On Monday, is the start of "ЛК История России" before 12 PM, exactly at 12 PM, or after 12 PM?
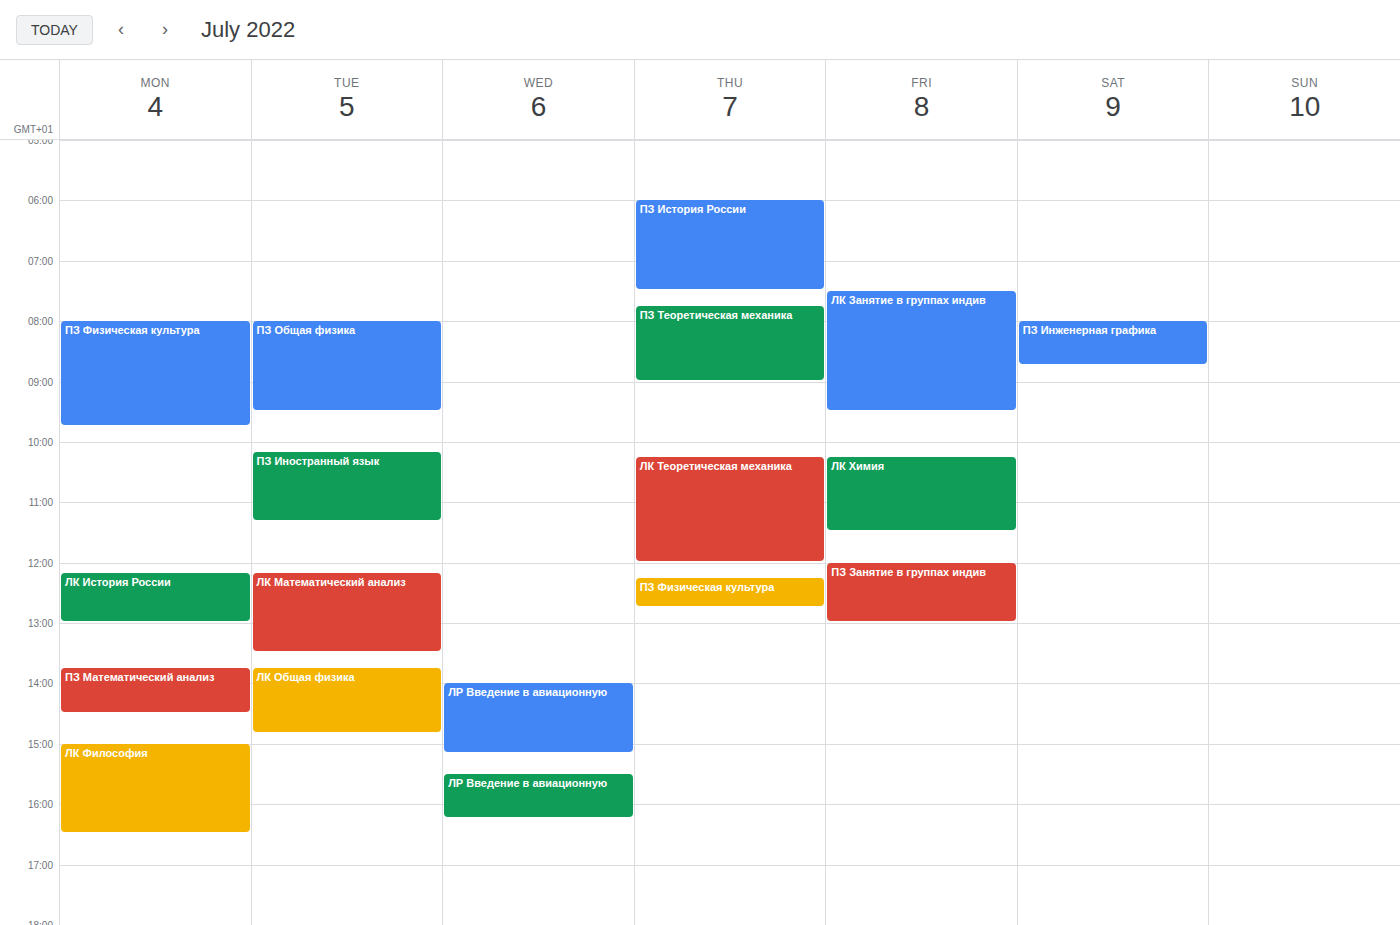
12:10 PM -- after 12 PM, 10 minutes below the 12 PM line.